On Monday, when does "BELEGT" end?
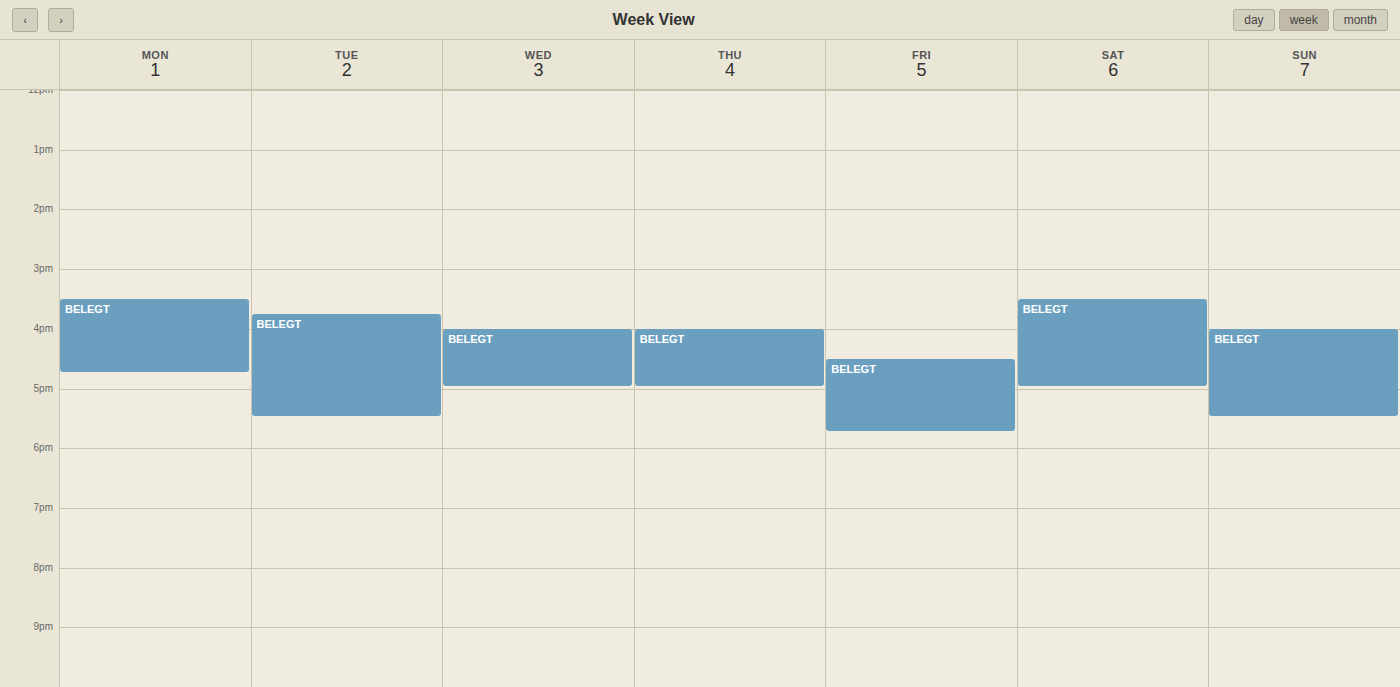
4:45 PM